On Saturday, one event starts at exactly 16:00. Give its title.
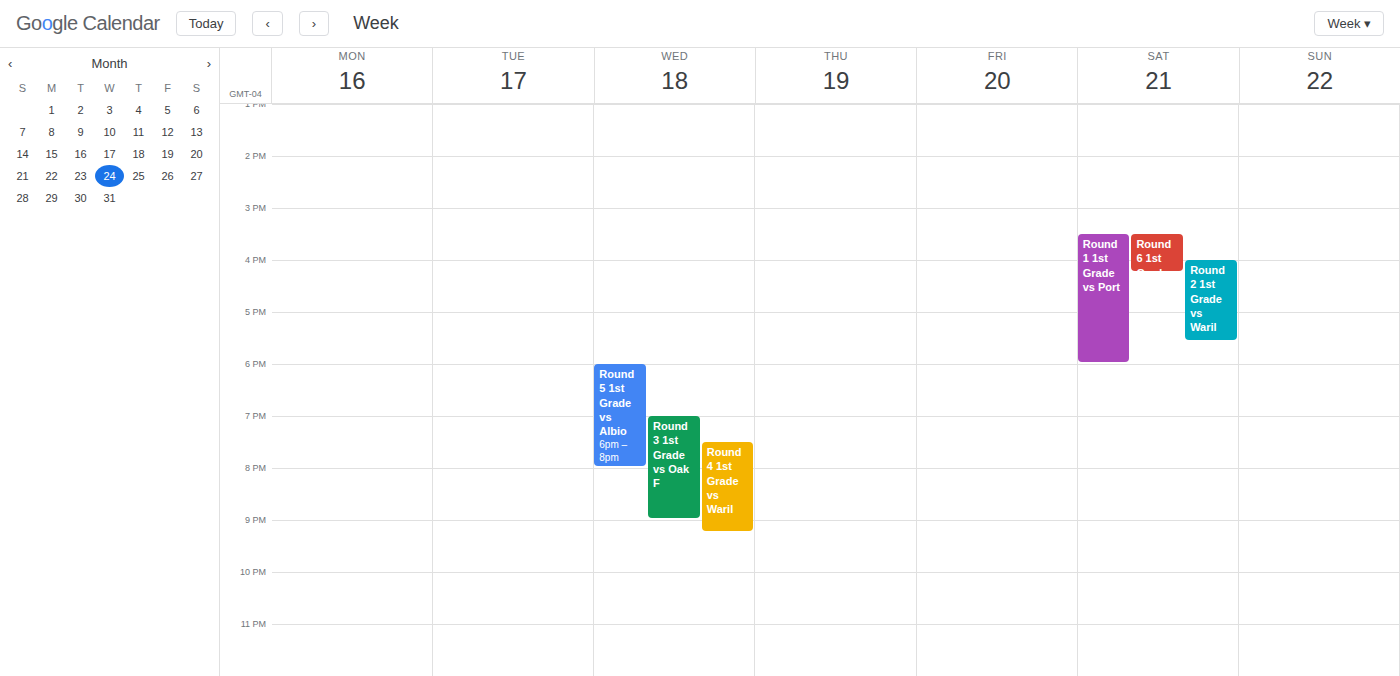
"Round 2 1st Grade vs Waril"